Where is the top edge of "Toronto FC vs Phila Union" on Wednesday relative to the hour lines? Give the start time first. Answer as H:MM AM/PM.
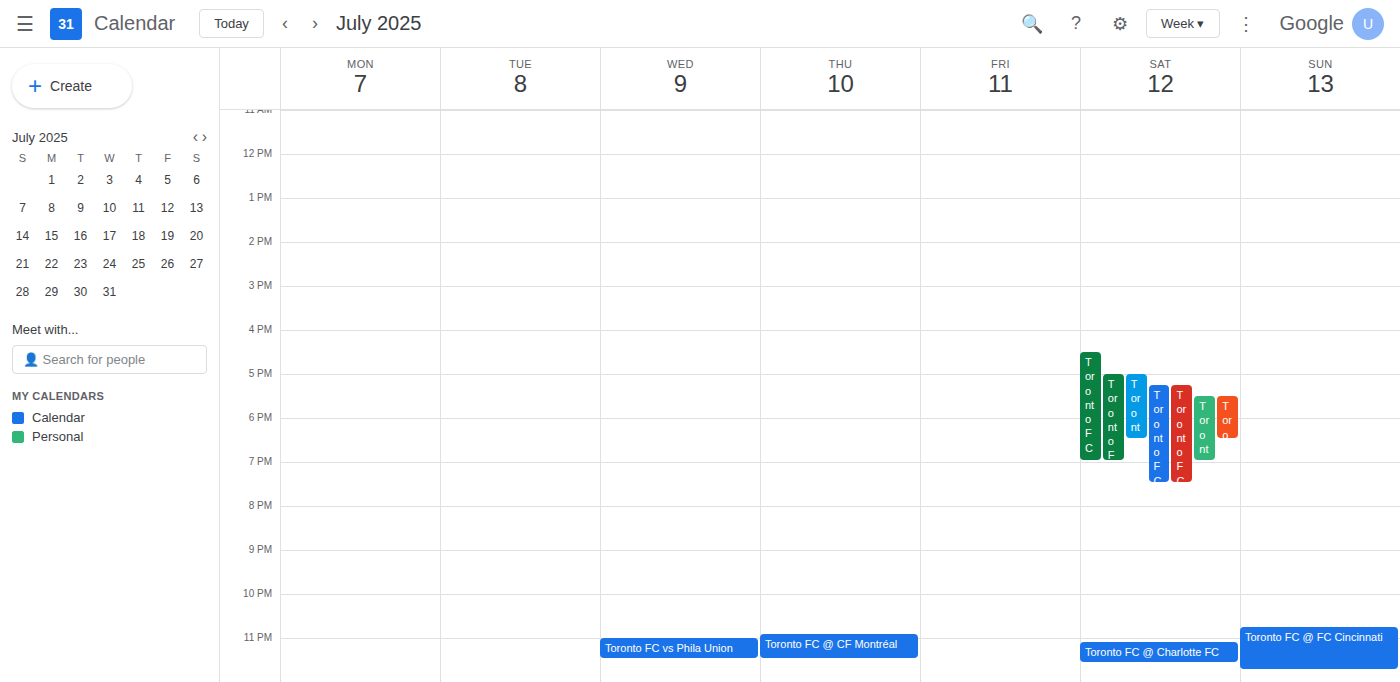
11:00 PM -- exactly on the 11 PM line.